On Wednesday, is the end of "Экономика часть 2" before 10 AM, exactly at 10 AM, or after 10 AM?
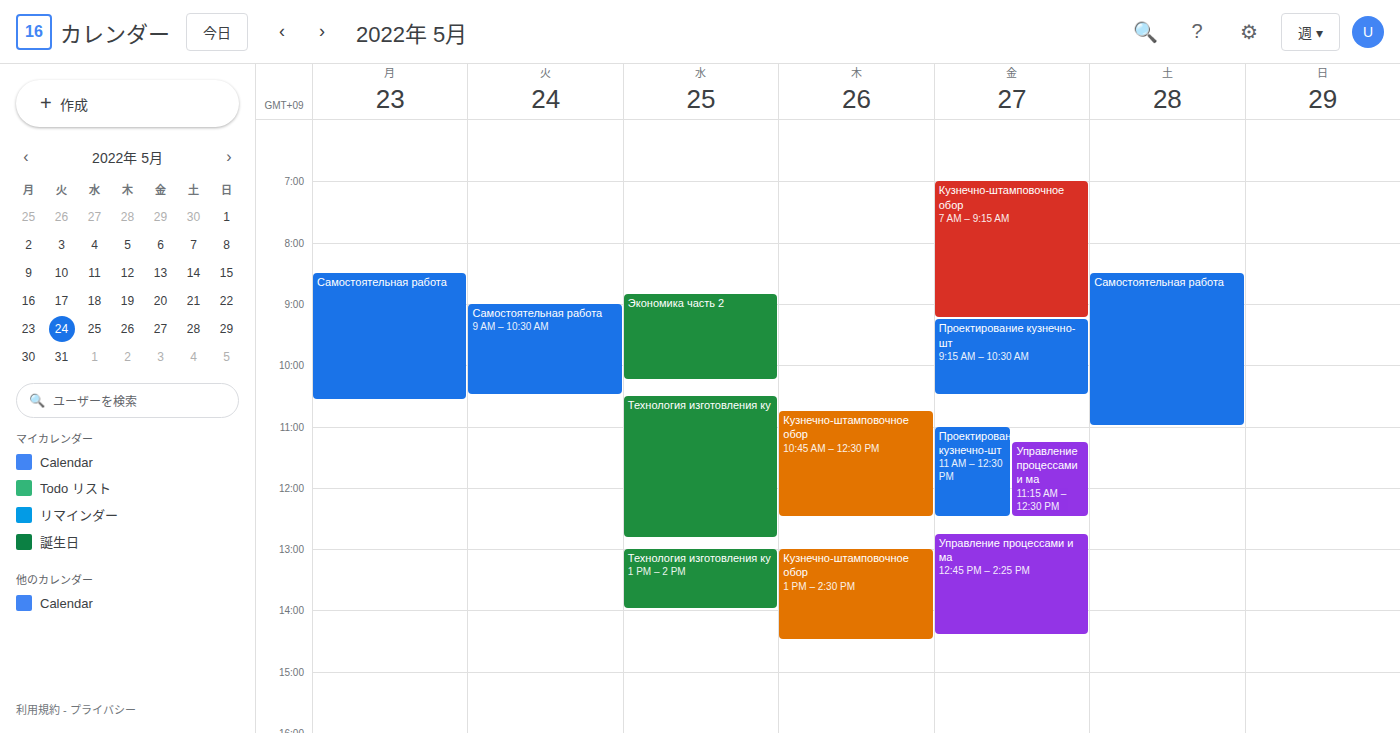
10:15 AM -- after 10 AM, 15 minutes below the 10 AM line.